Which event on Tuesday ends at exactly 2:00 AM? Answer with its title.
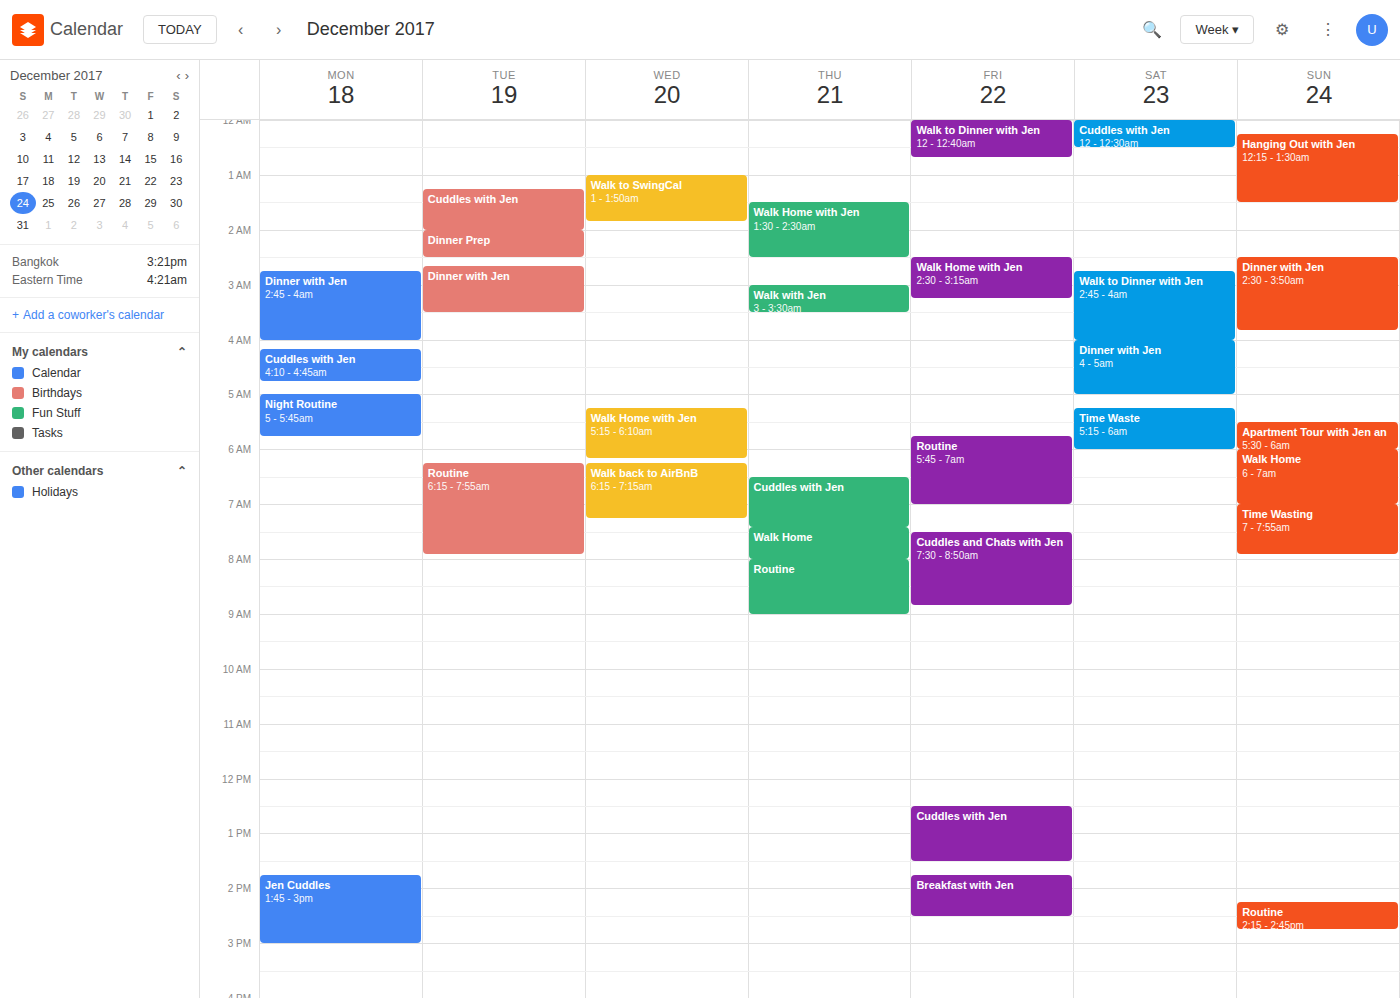
"Cuddles with Jen"